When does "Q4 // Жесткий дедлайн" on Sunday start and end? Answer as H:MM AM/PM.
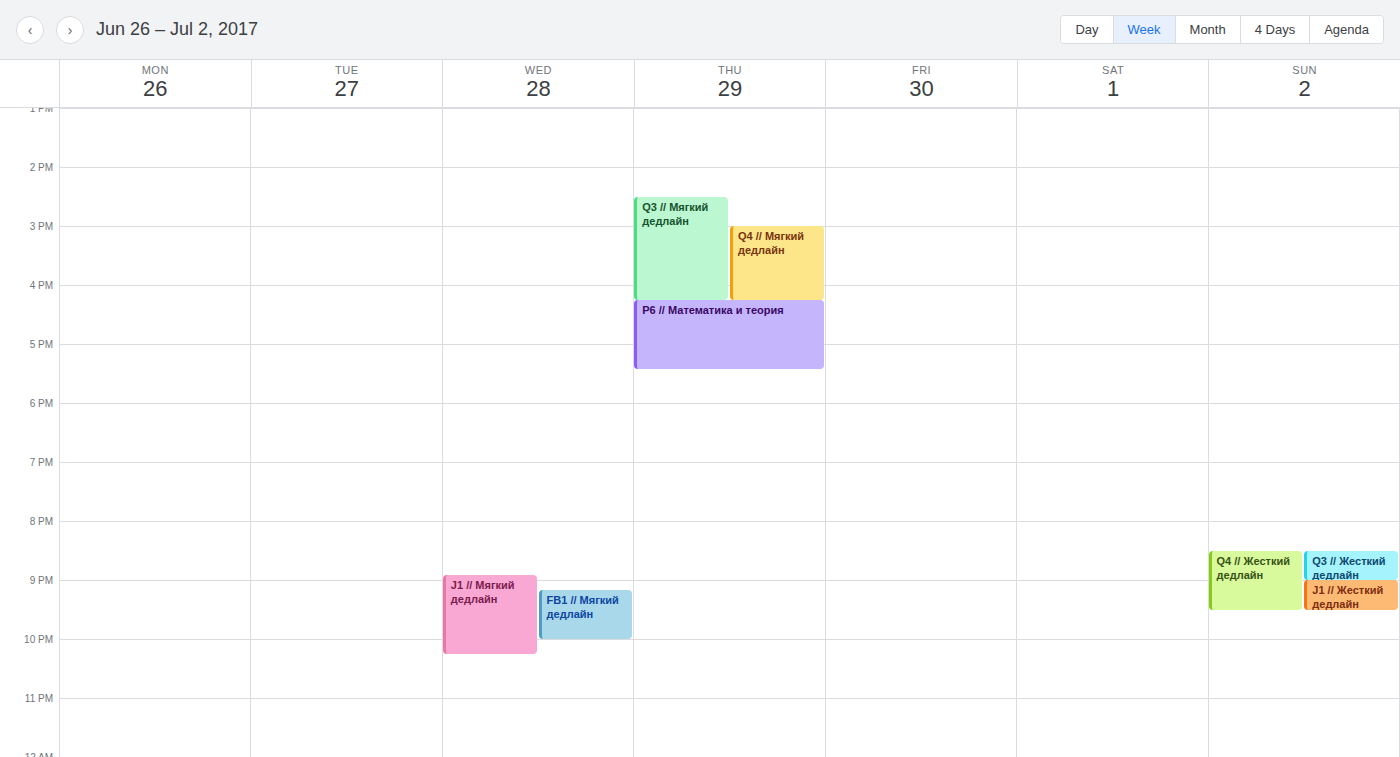
8:30 PM to 9:30 PM